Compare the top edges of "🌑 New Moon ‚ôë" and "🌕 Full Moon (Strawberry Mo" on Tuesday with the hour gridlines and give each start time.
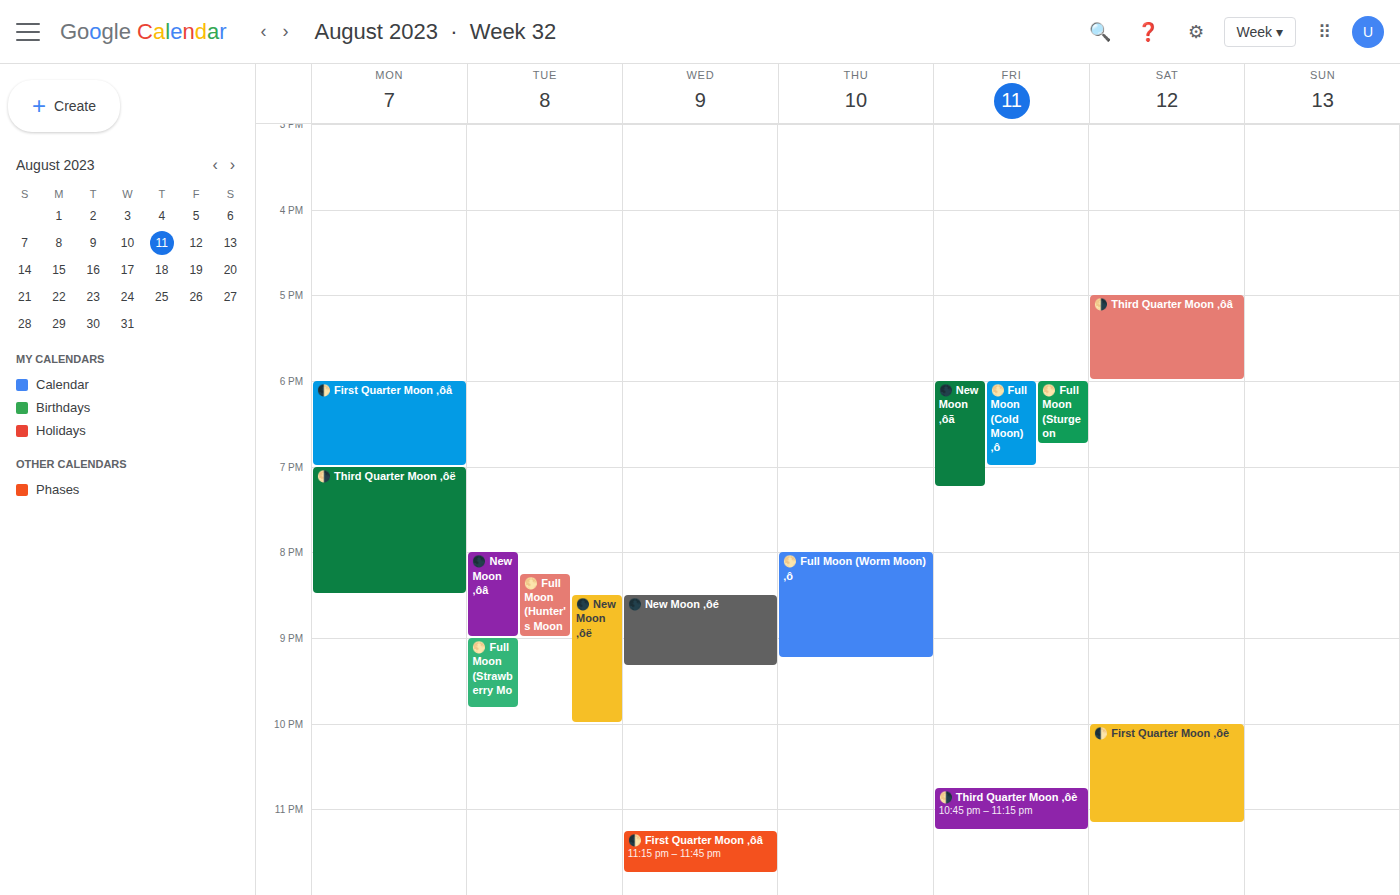
"🌑 New Moon ‚ôë": 8:30 PM, halfway between the 8 PM and 9 PM lines. "🌕 Full Moon (Strawberry Mo": 9:00 PM, exactly on the 9 PM line.